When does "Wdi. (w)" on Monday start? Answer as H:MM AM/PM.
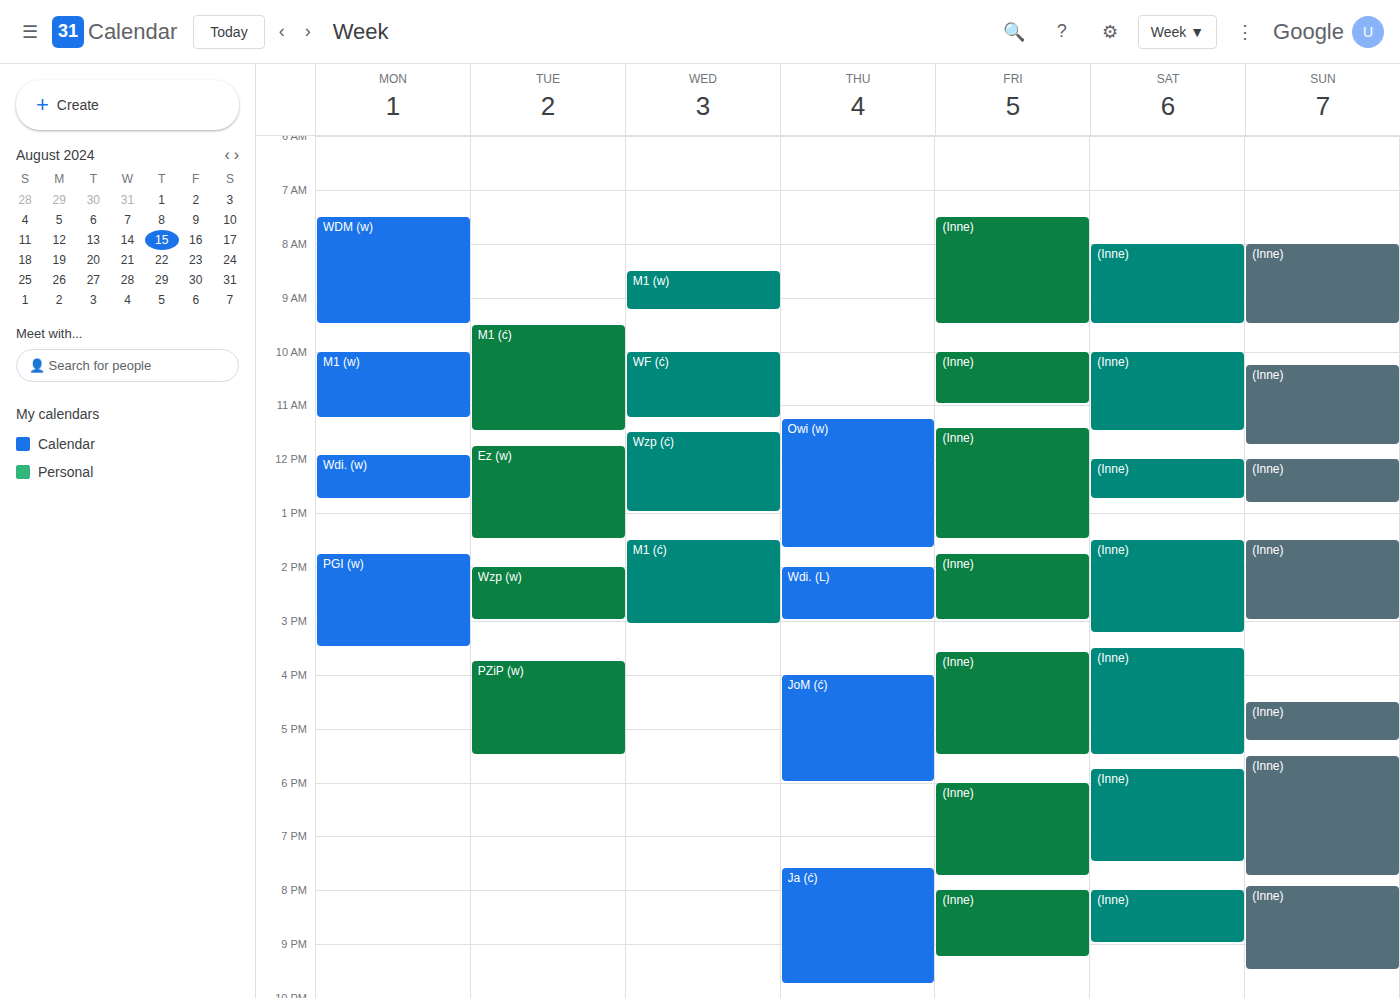
11:55 AM